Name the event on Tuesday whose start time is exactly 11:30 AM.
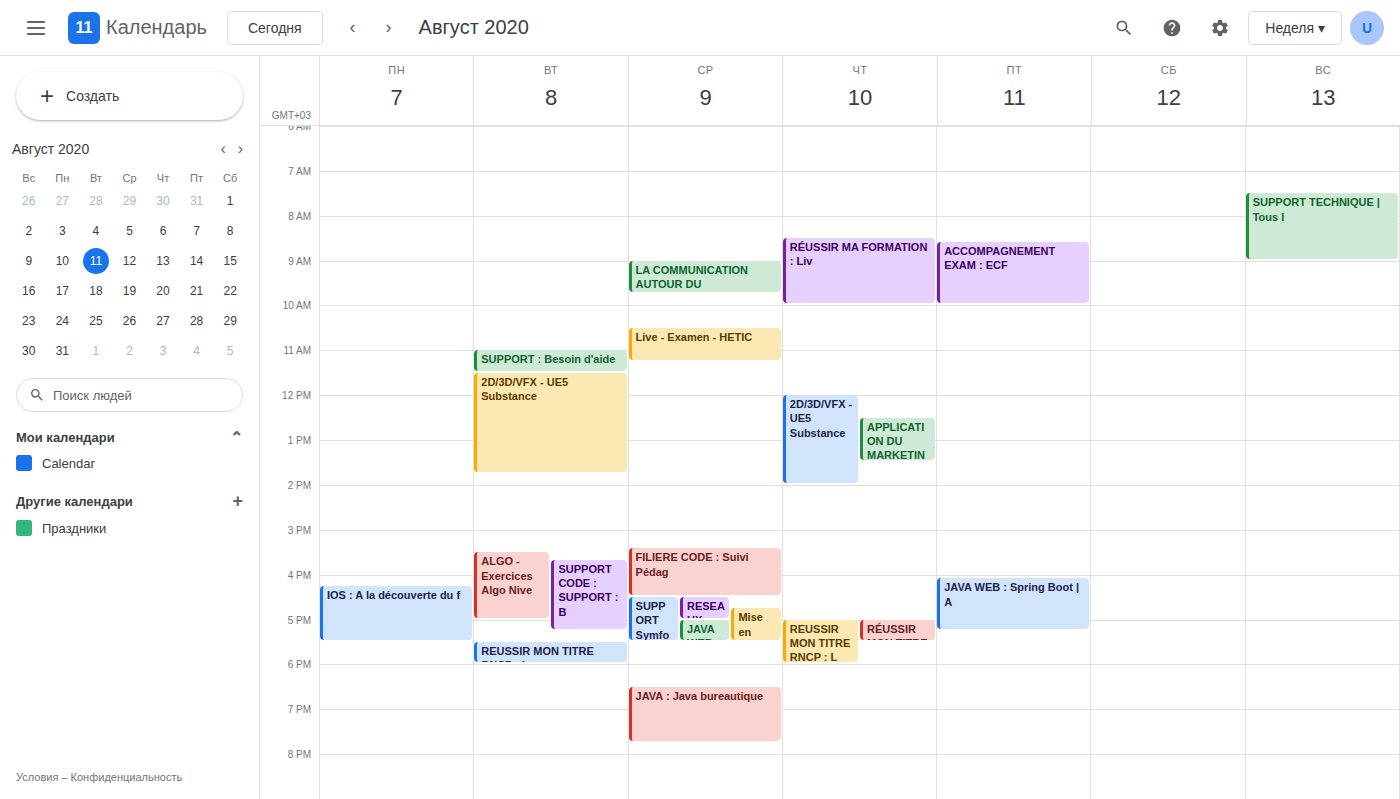
"2D/3D/VFX - UE5 Substance"